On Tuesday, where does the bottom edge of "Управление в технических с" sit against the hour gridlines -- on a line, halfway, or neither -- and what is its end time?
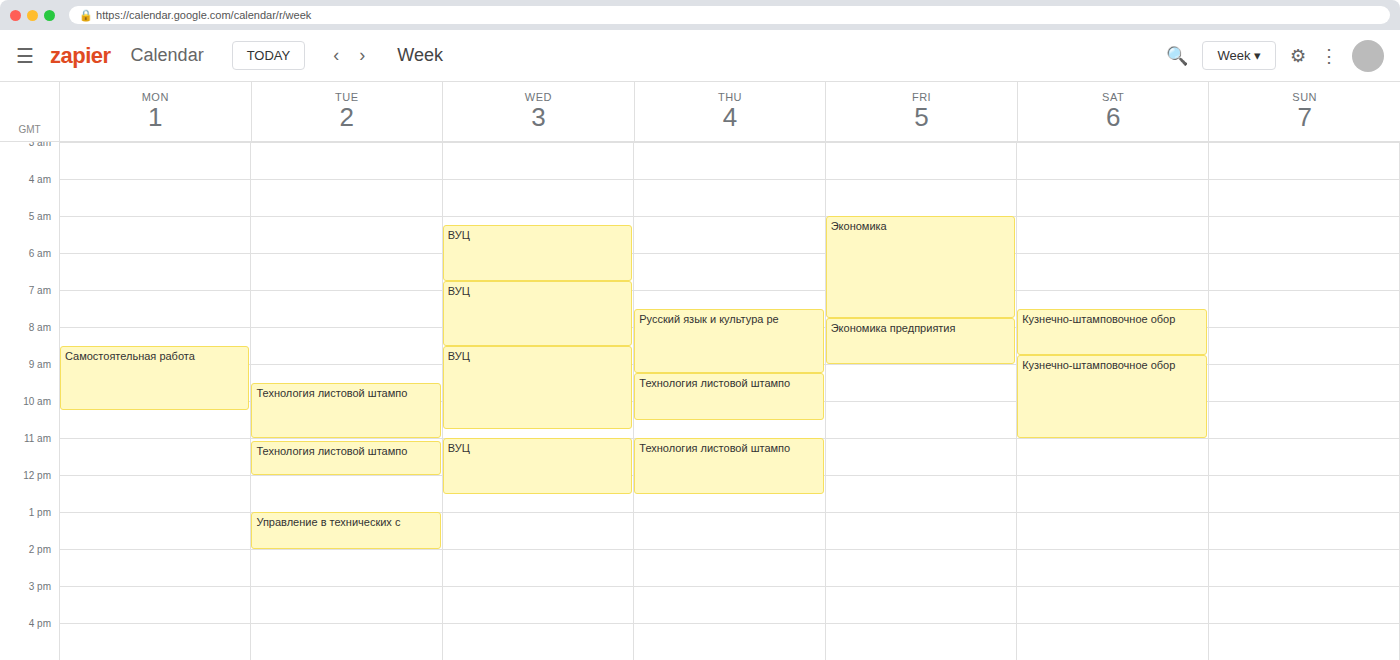
2:00 PM -- exactly on the 2 PM line.